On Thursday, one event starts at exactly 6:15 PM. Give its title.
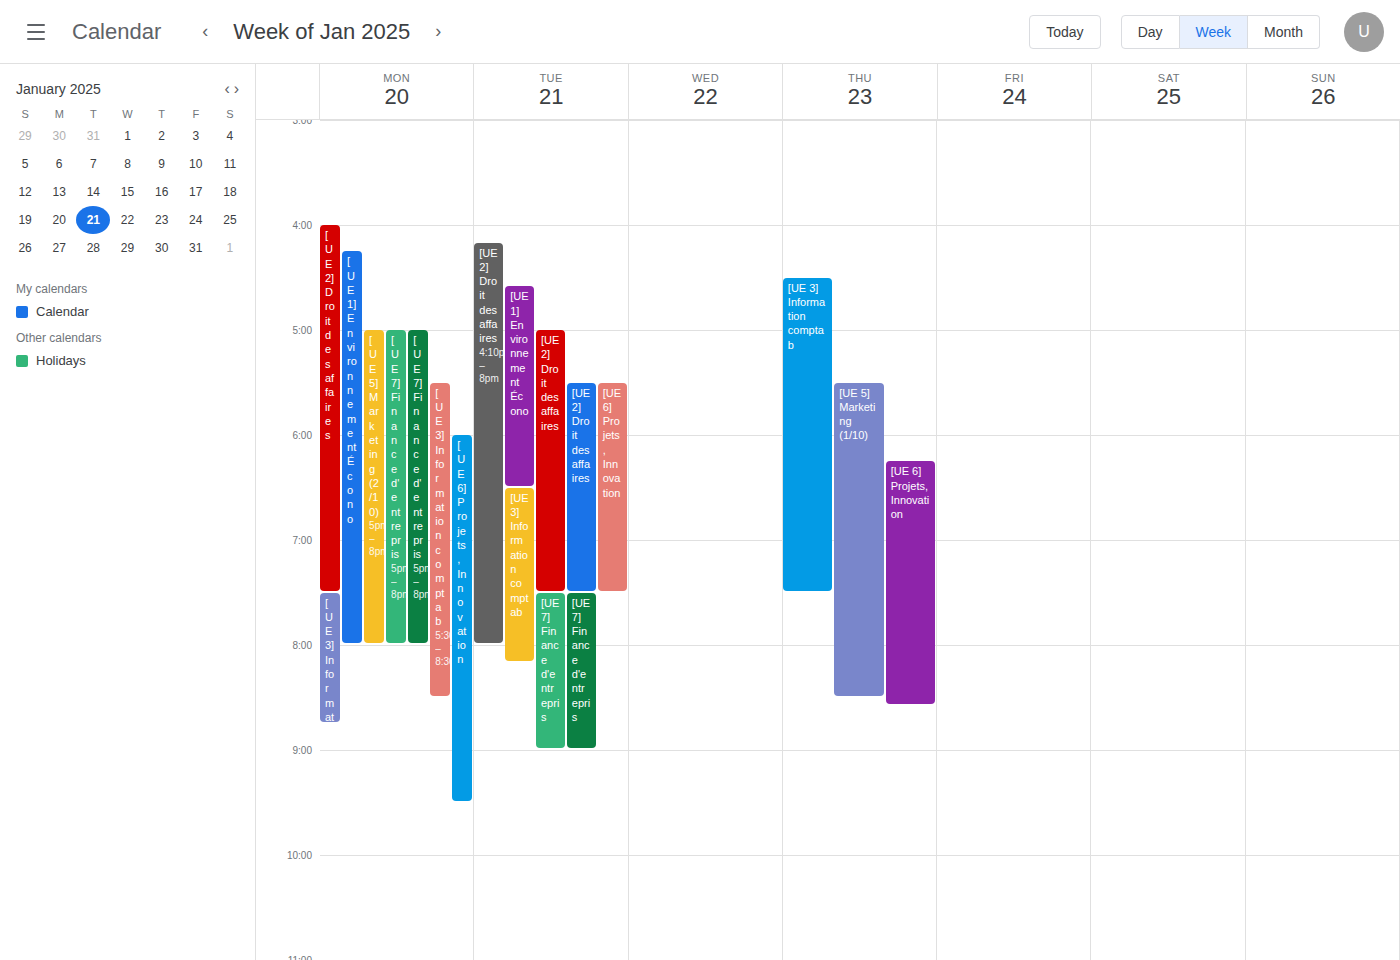
"[UE 6] Projets, Innovation"